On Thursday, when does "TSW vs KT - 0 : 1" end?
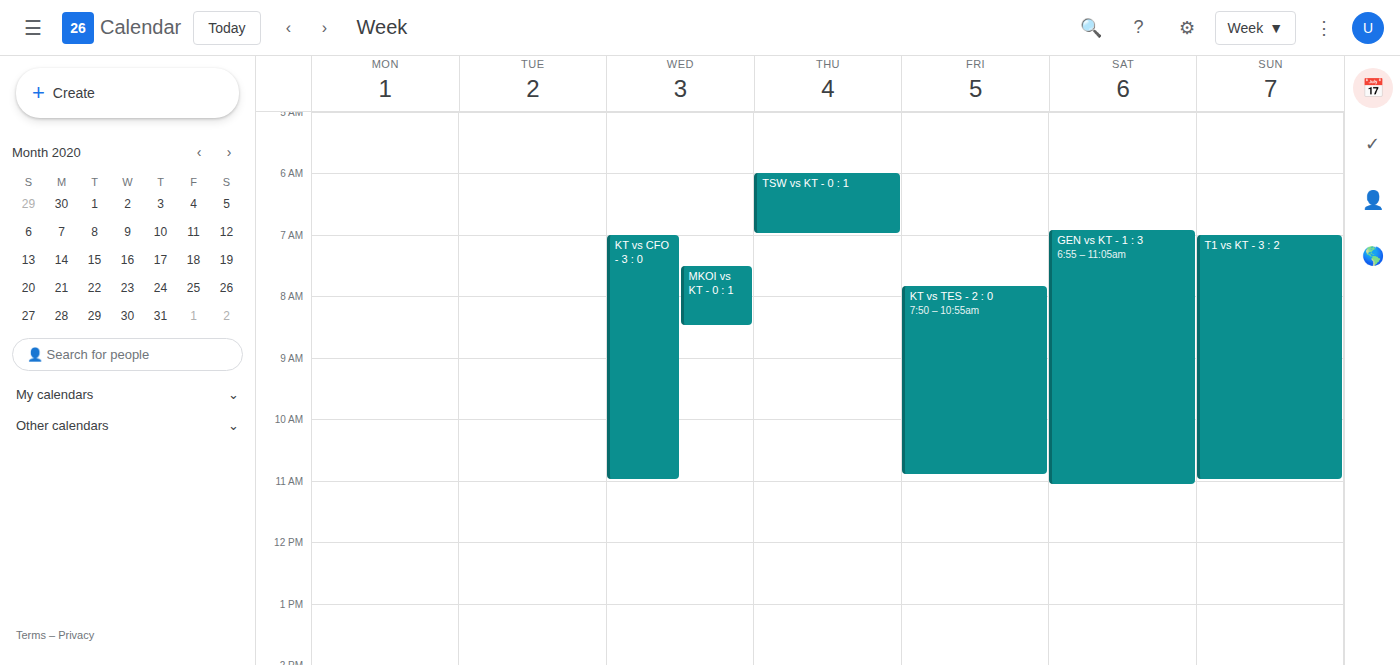
7:00 AM